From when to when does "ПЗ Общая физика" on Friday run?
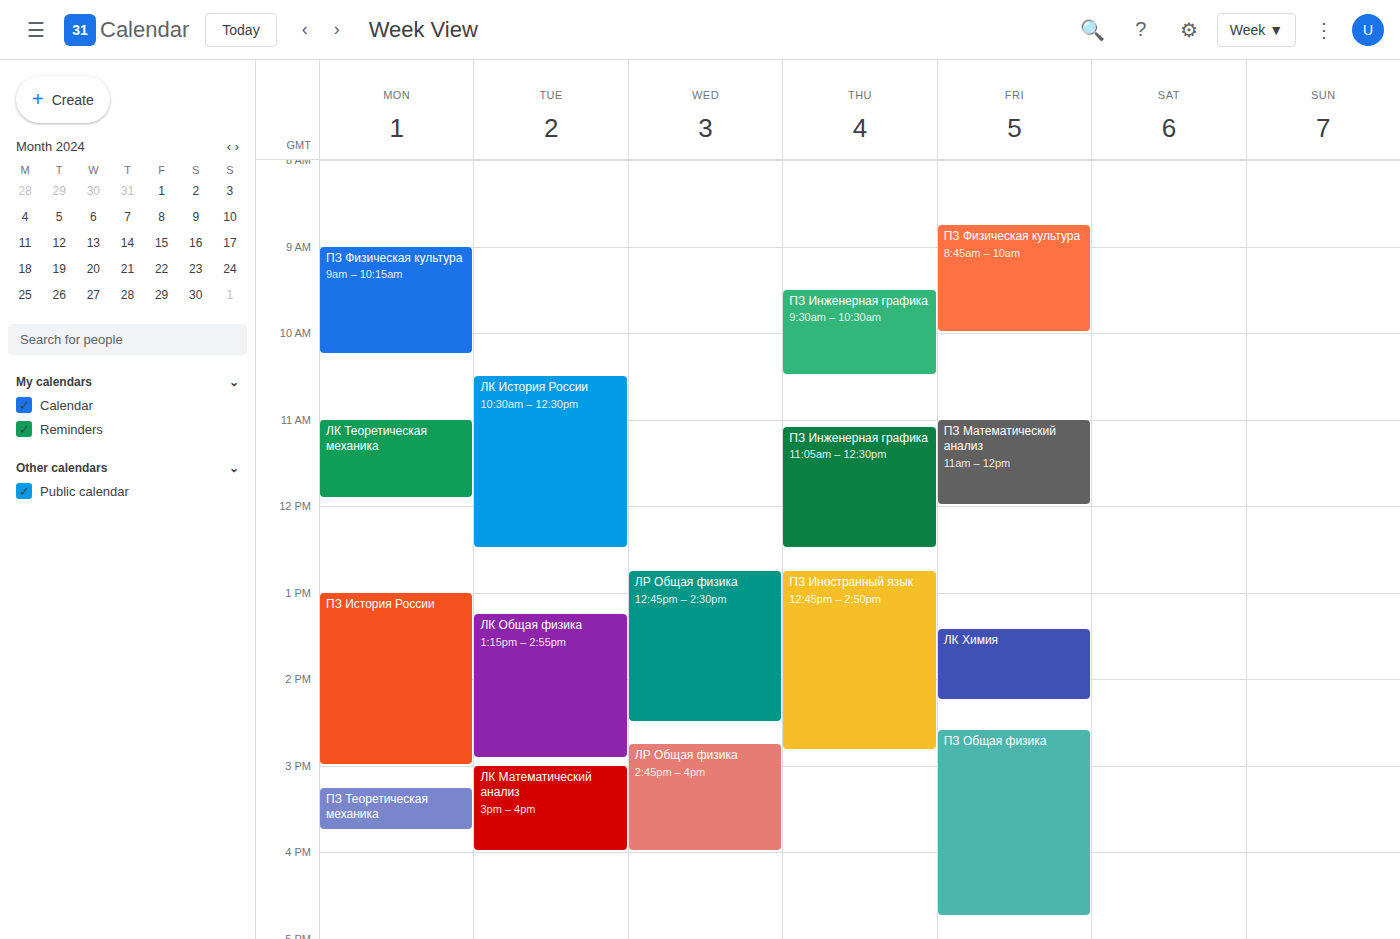
2:35 PM to 4:45 PM